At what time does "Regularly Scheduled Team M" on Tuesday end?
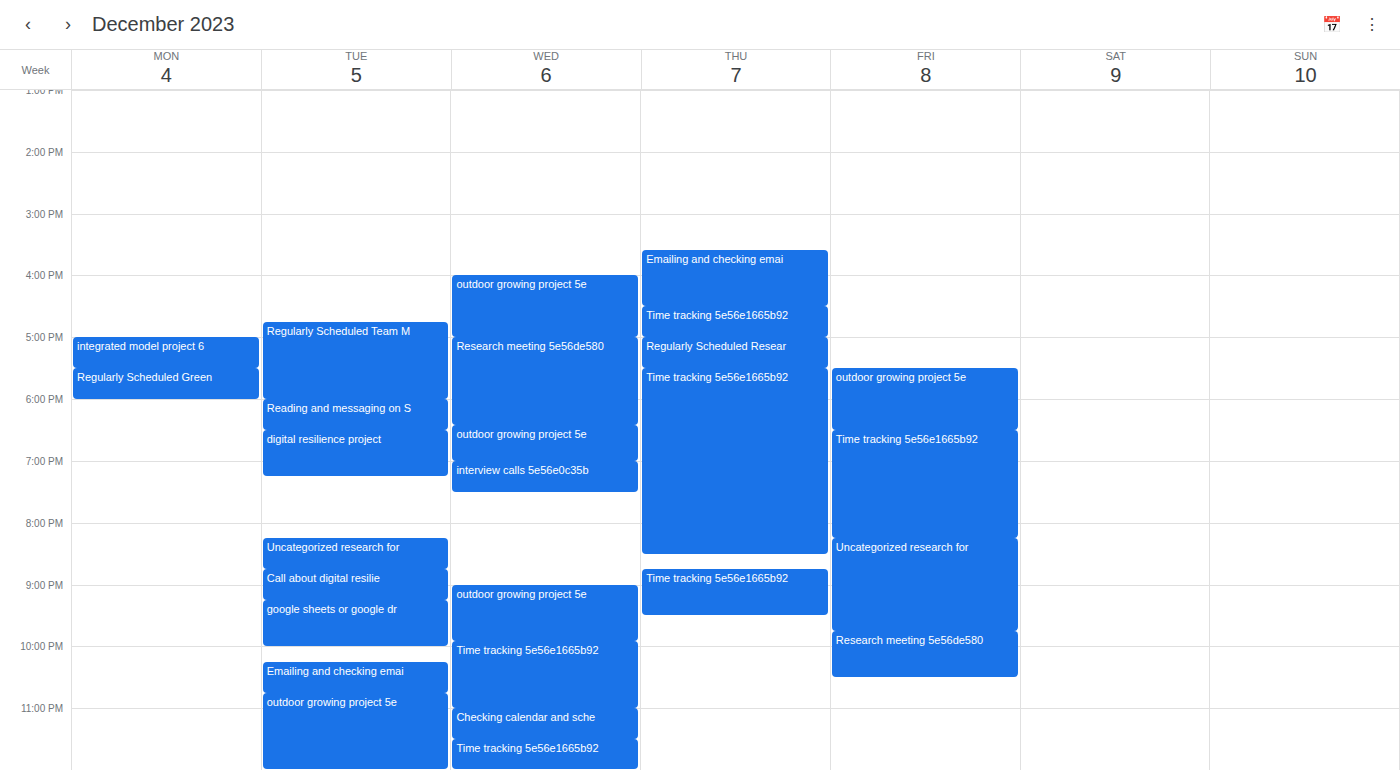
6:00 PM